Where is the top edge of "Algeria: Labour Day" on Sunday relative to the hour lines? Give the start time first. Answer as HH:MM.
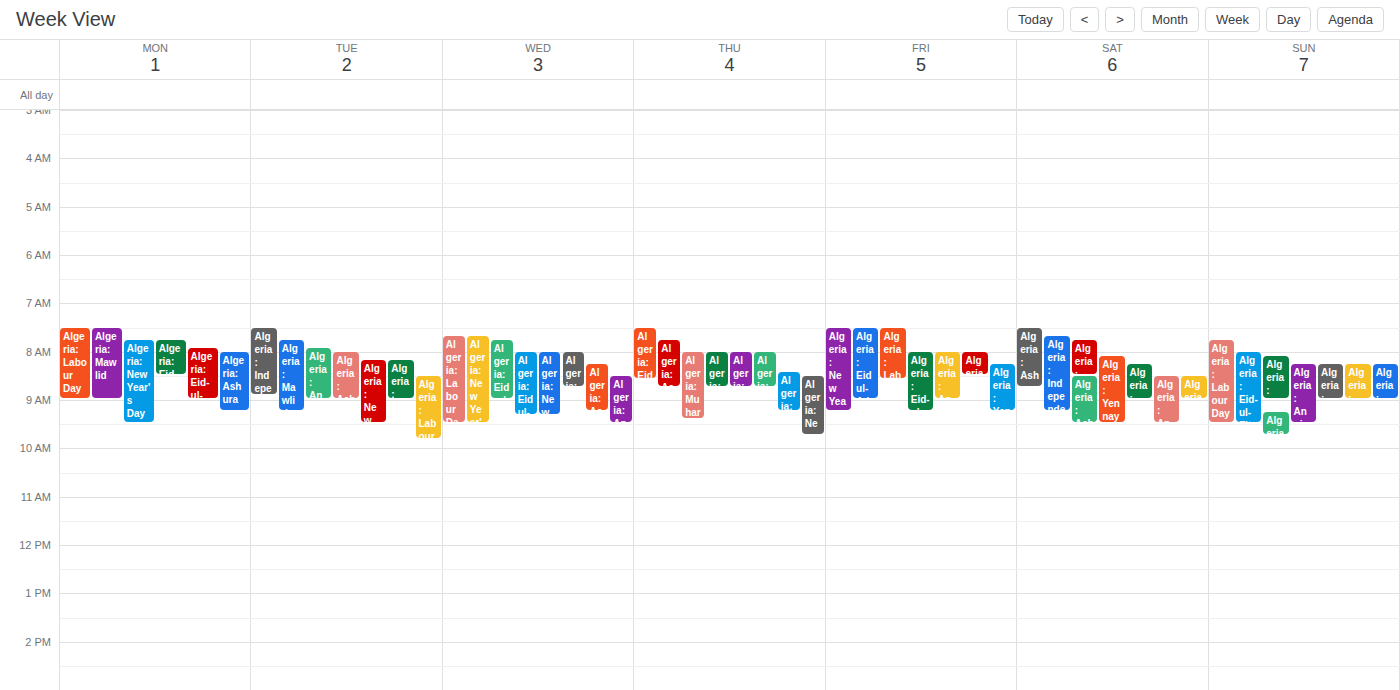
07:45 -- neither: three quarters of the way from the 07:00 line to the 08:00 line.